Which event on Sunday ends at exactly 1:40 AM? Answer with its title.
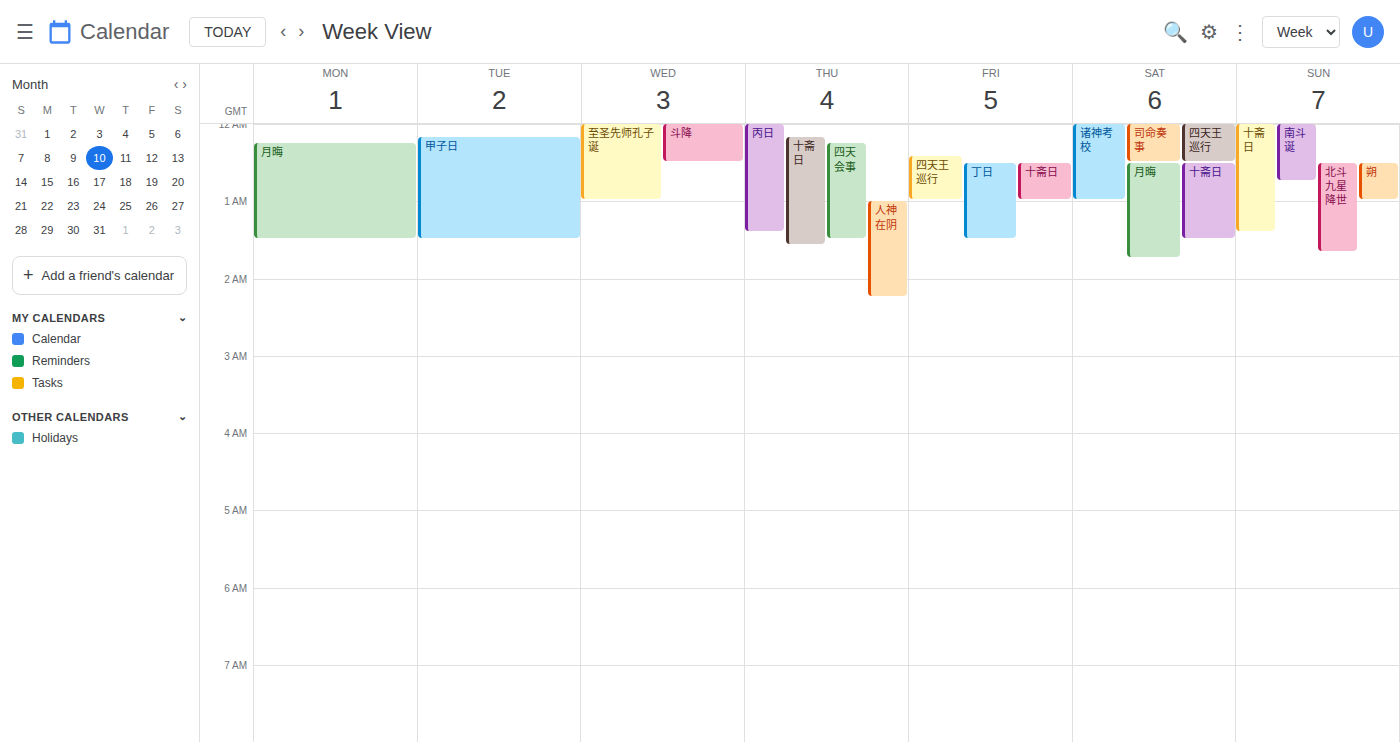
"北斗九星降世"